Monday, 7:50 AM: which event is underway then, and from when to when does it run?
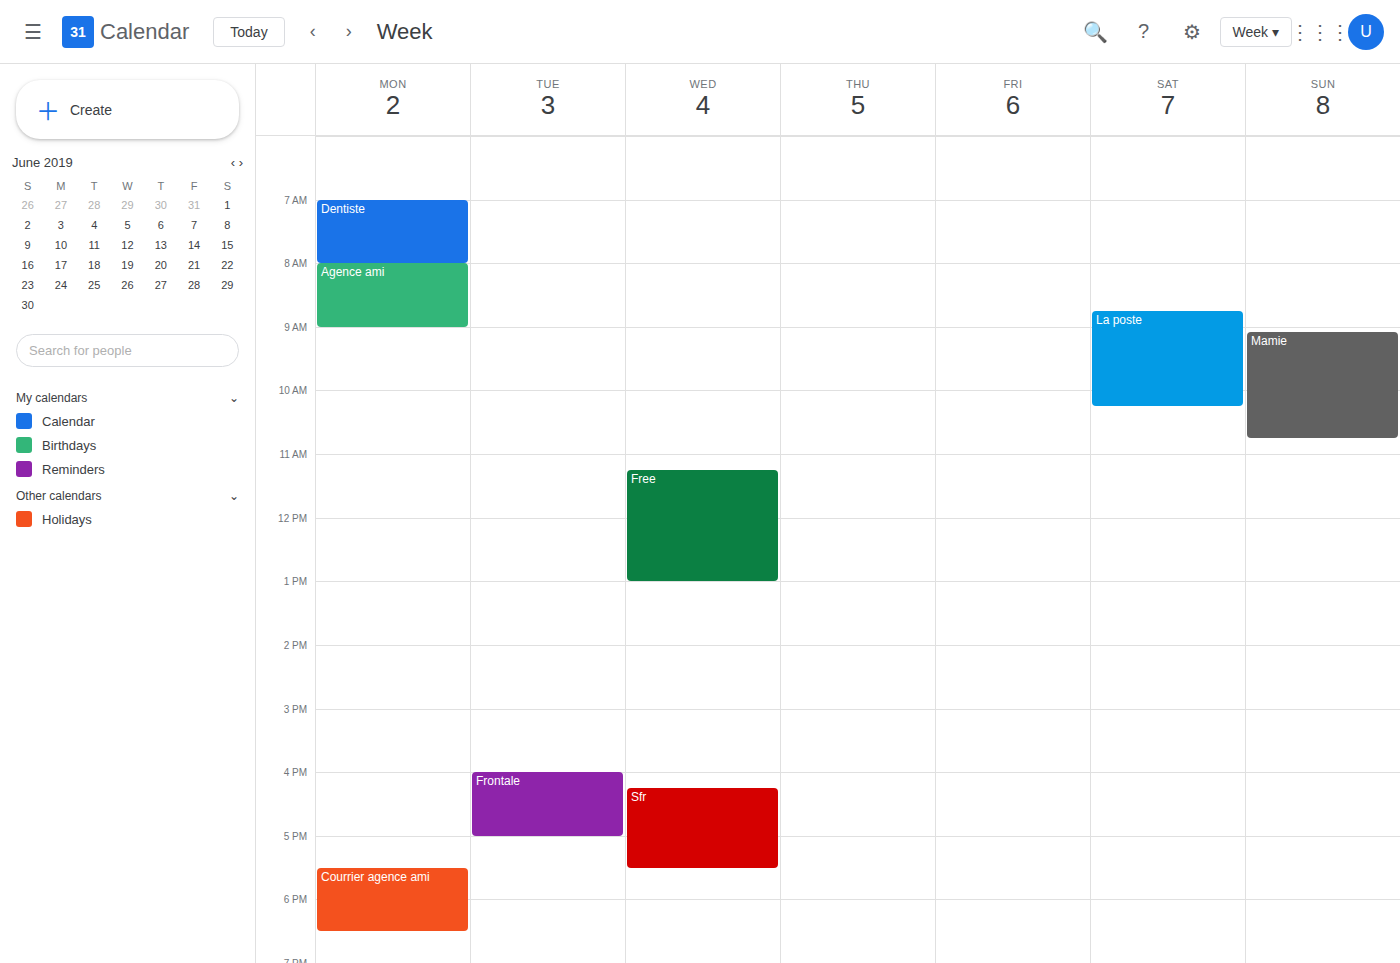
"Dentiste", 7:00 AM to 8:00 AM